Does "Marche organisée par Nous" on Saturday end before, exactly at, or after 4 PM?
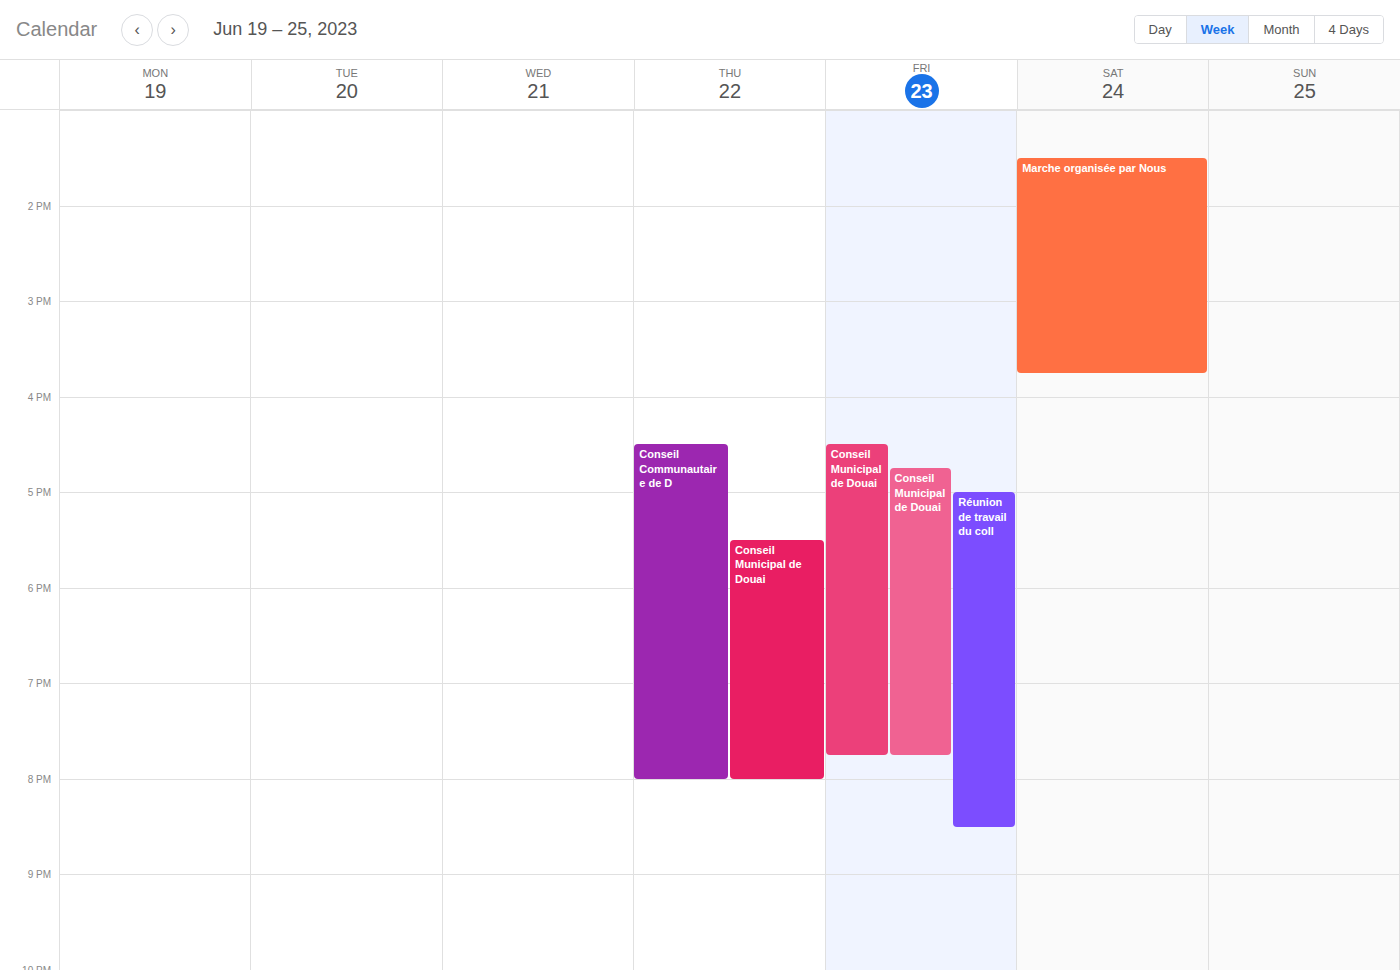
3:45 PM -- before 4 PM, 15 minutes above the 4 PM line.